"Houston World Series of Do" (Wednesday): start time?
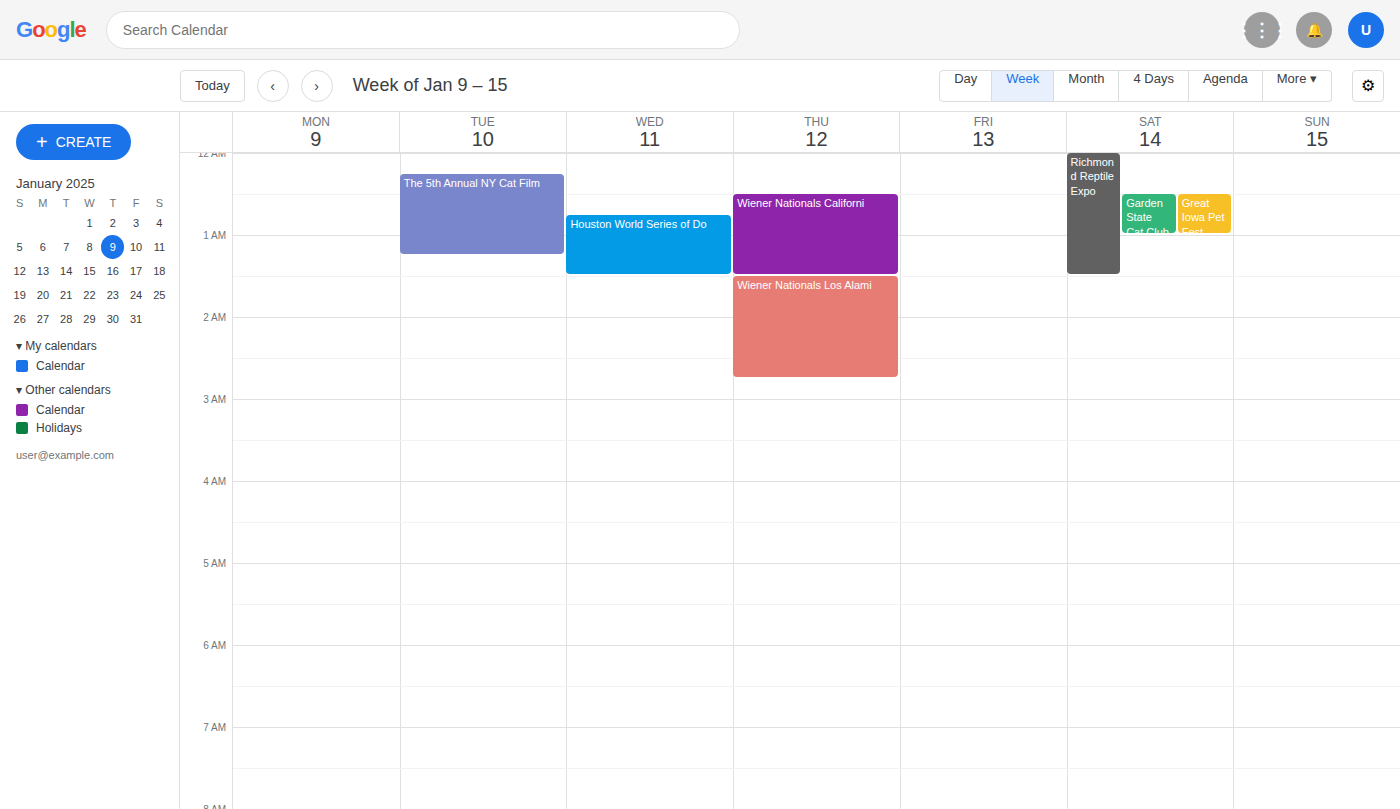
12:45 AM